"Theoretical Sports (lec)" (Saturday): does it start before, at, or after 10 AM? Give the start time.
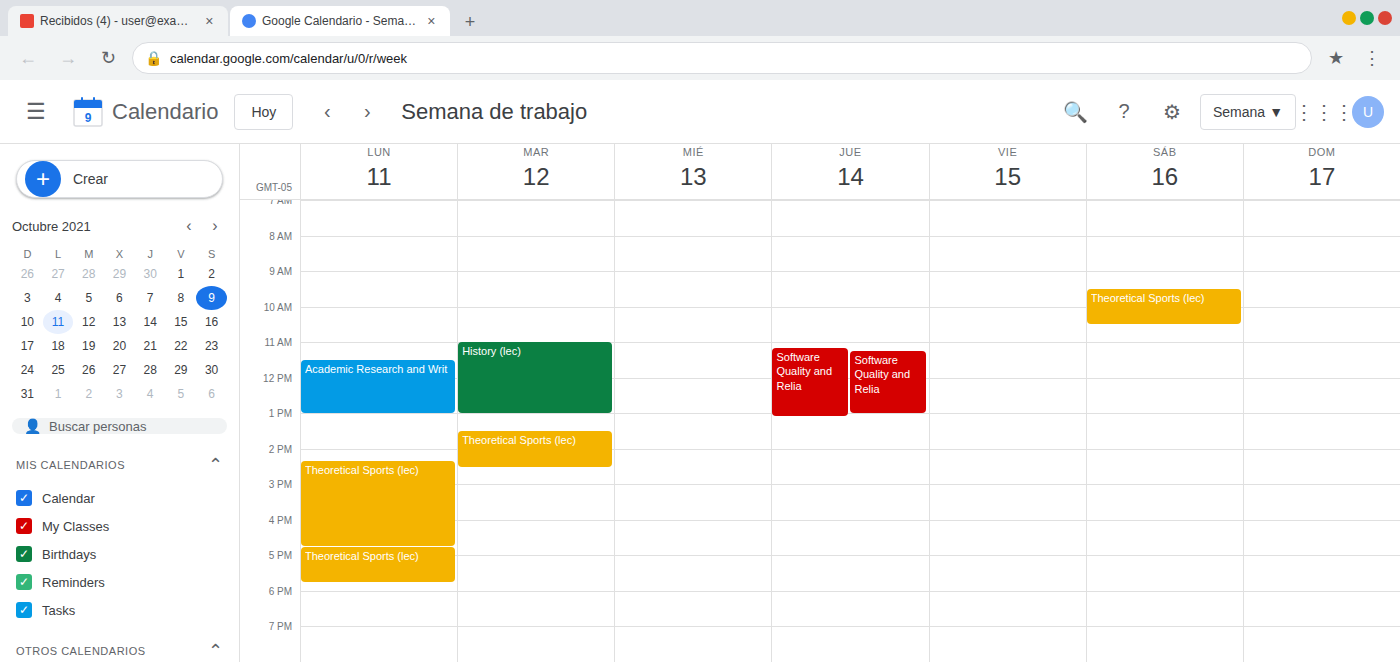
9:30 AM -- before 10 AM, 30 minutes above the 10 AM line.